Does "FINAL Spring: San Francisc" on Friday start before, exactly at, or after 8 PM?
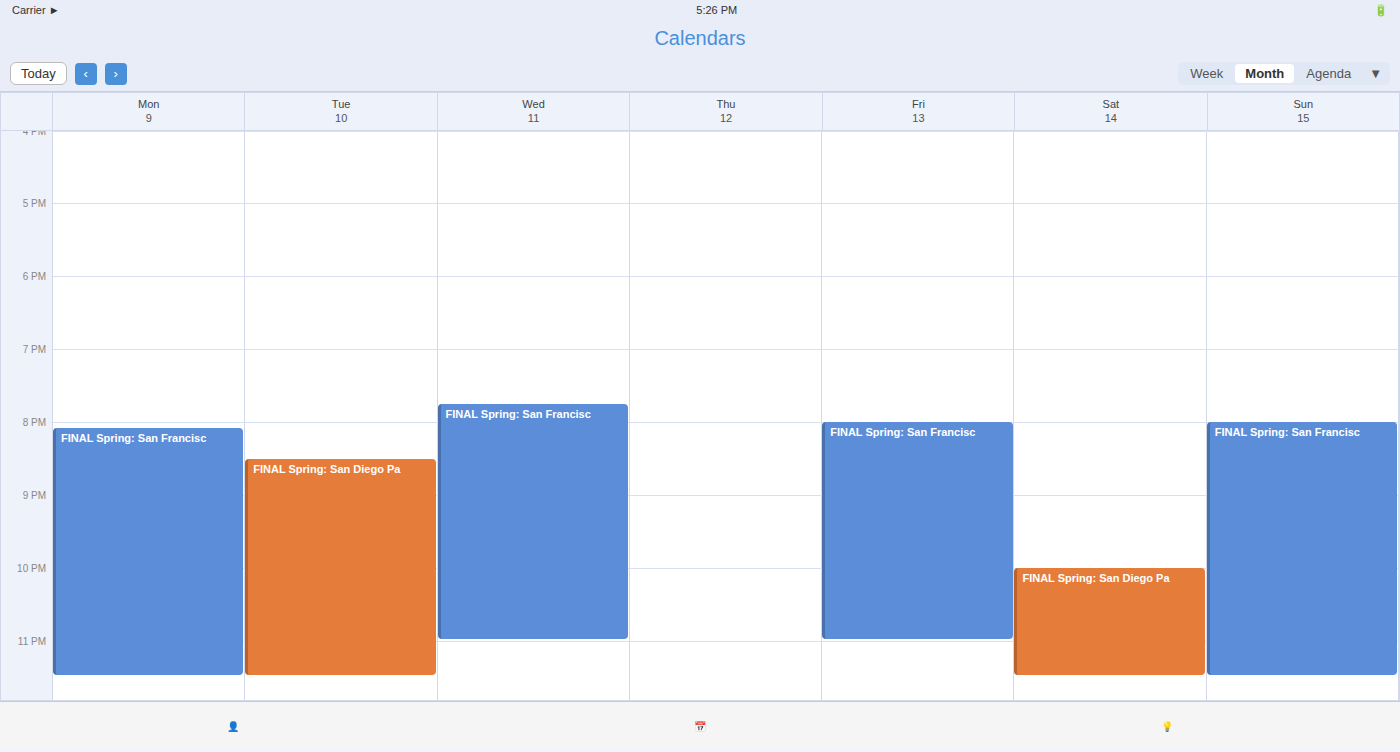
8:00 PM -- exactly at 8 PM, on the 8 PM line.